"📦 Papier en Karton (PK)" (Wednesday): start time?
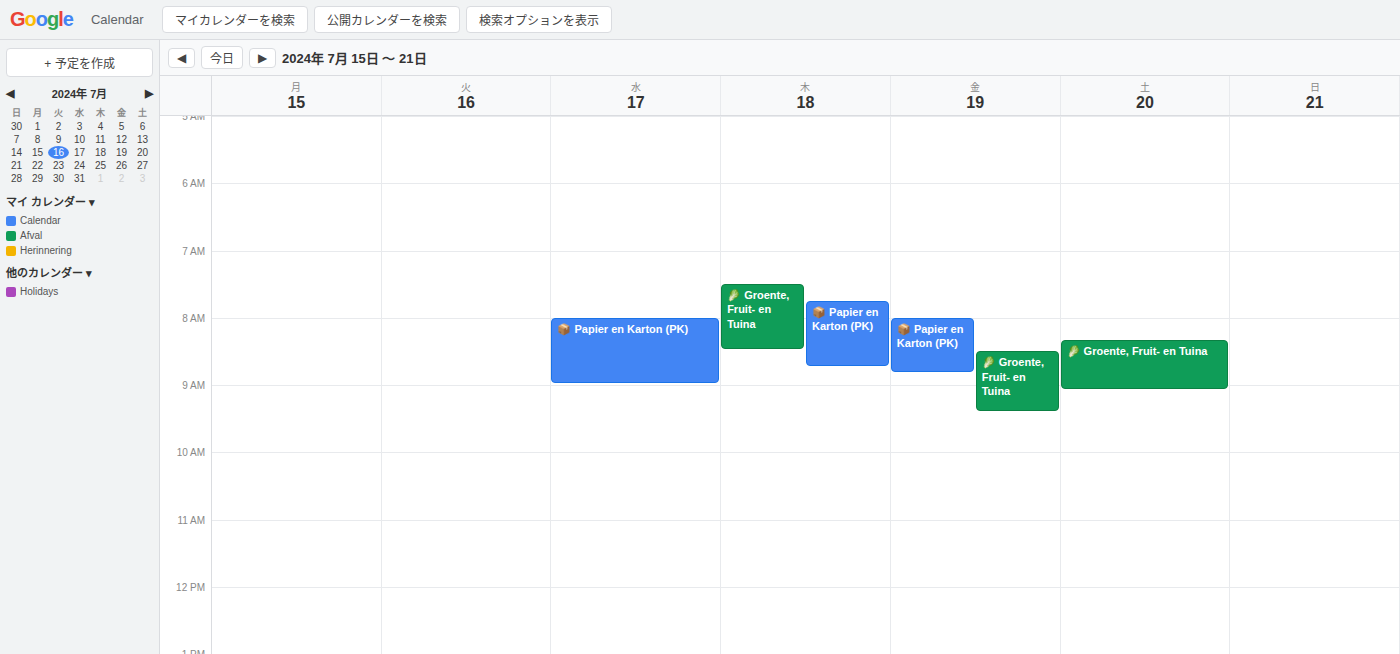
8:00 AM